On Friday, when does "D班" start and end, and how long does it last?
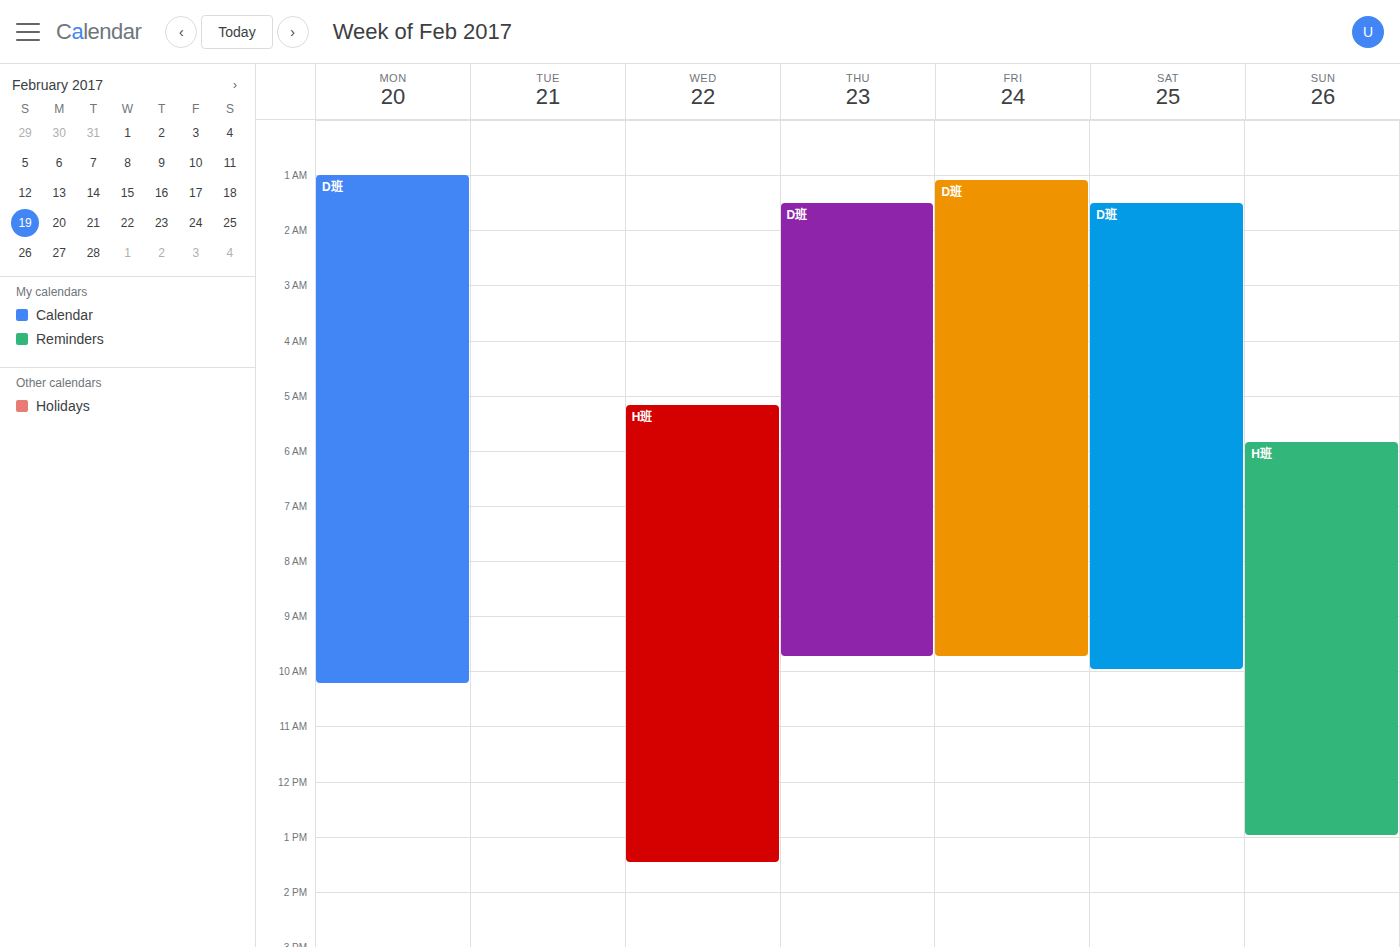
1:05 AM to 9:45 AM, 8 hours 40 minutes